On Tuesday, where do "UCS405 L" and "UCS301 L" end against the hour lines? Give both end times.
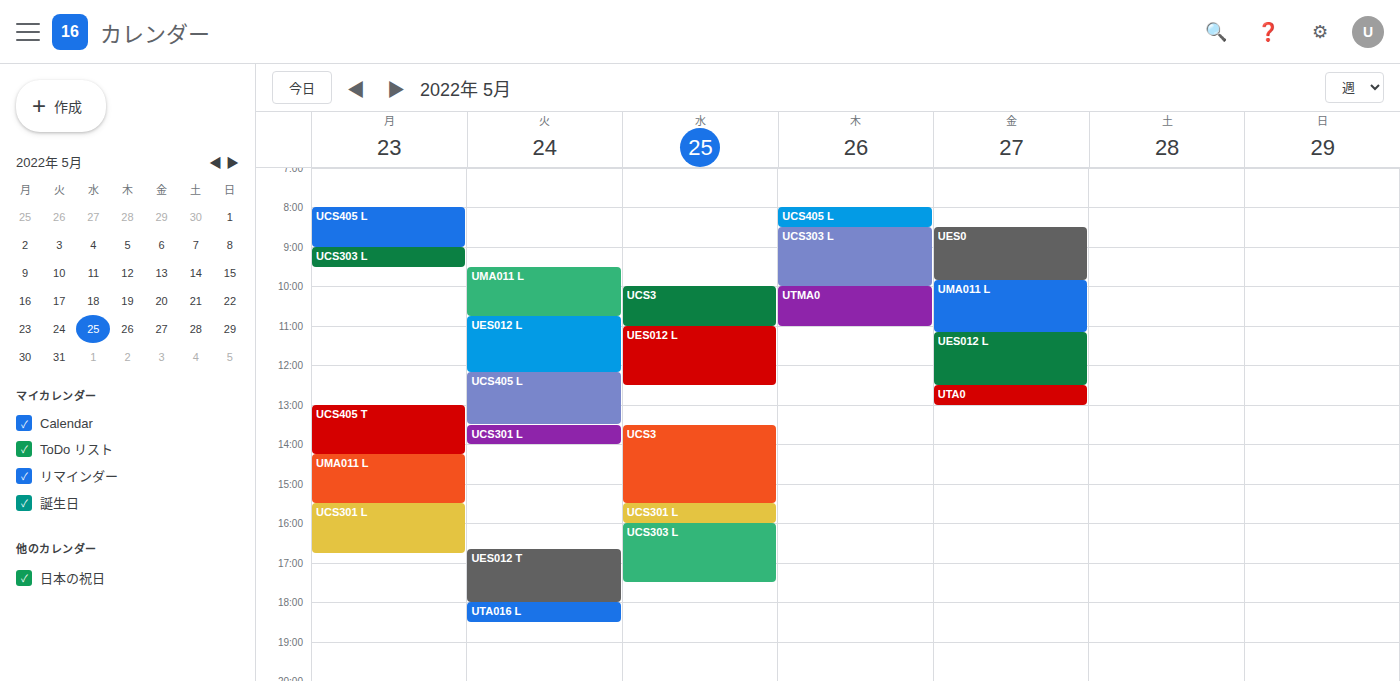
"UCS405 L": 1:30 PM, halfway between the 1 PM and 2 PM lines. "UCS301 L": 2:00 PM, exactly on the 2 PM line.